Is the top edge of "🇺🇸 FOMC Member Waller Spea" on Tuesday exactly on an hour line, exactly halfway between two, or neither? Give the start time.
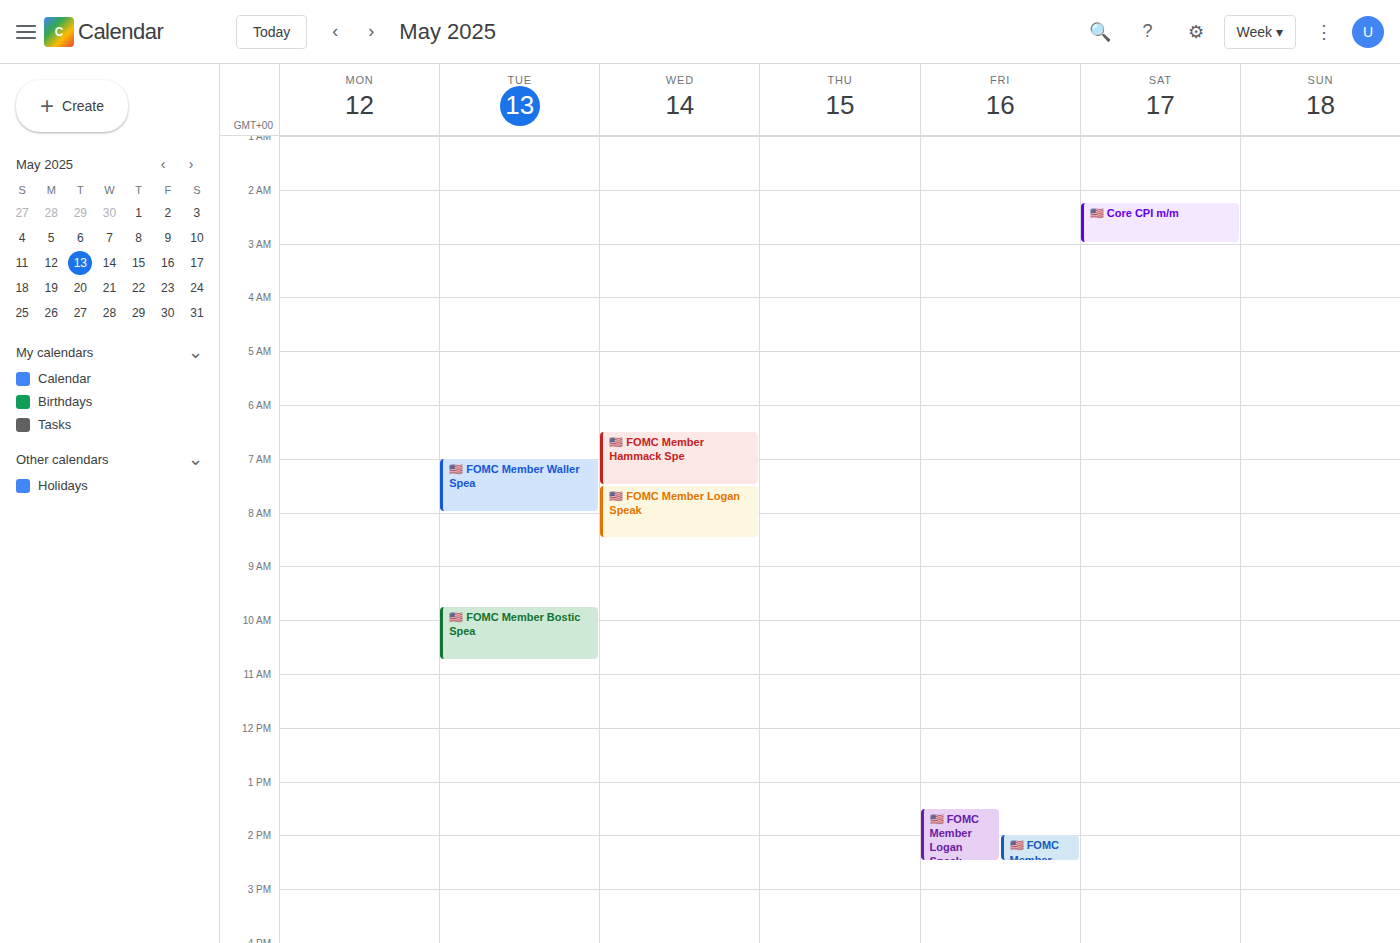
7:00 AM -- exactly on the 7 AM line.